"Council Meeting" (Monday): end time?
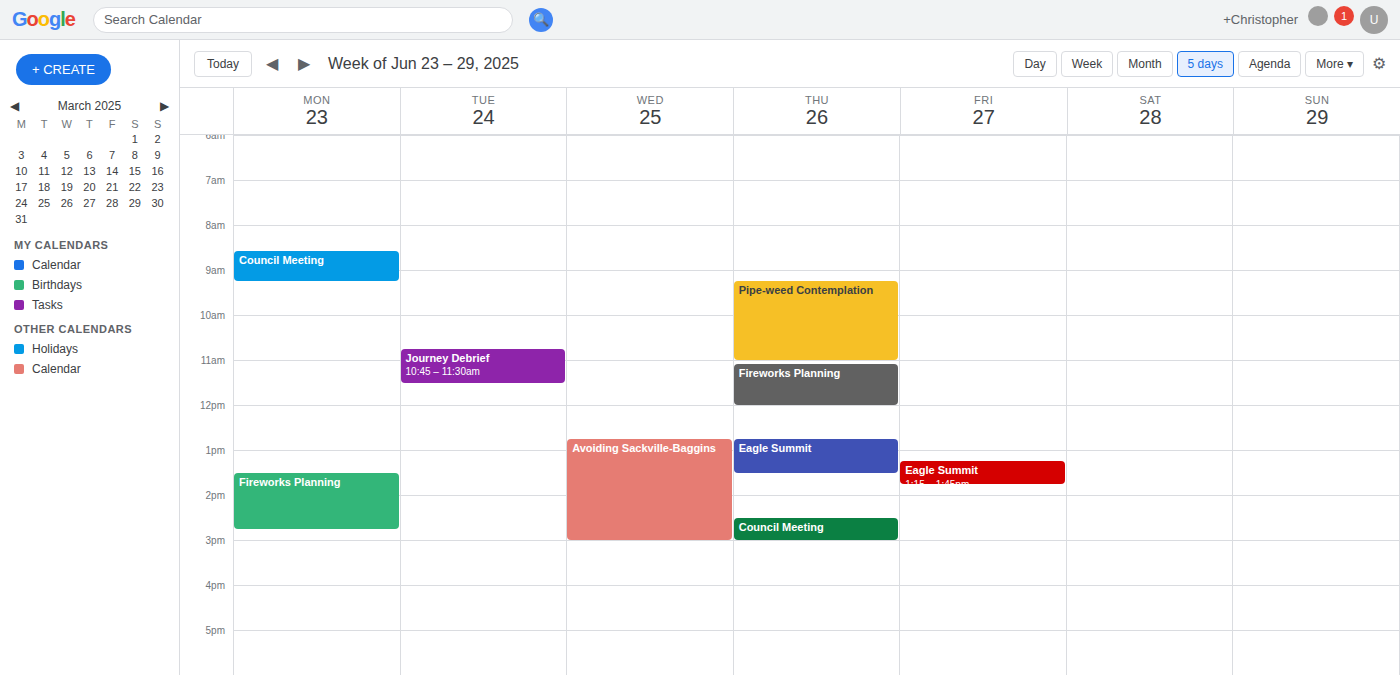
9:15 AM